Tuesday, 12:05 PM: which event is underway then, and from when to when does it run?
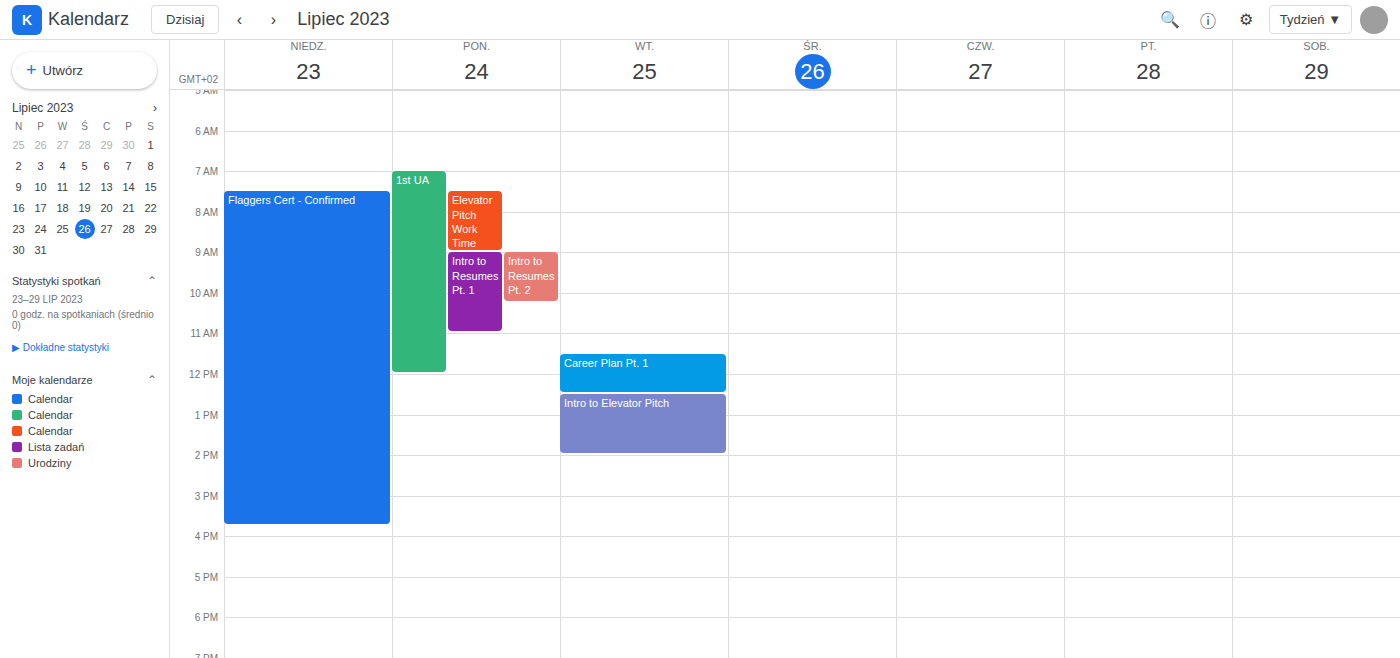
"Career Plan Pt. 1", 11:30 AM to 12:30 PM